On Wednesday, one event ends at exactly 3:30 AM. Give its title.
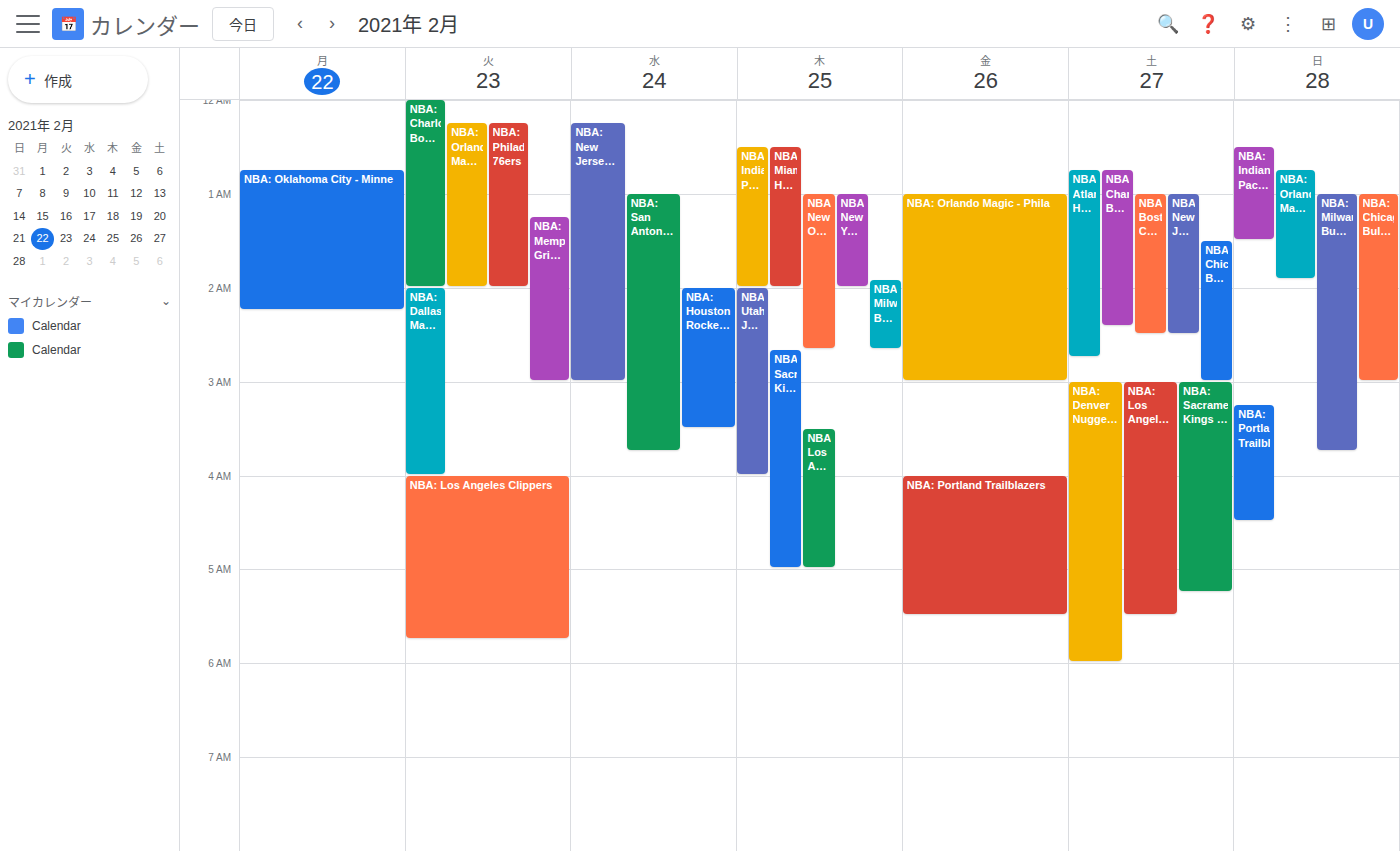
"NBA: Houston Rockets - Bos"